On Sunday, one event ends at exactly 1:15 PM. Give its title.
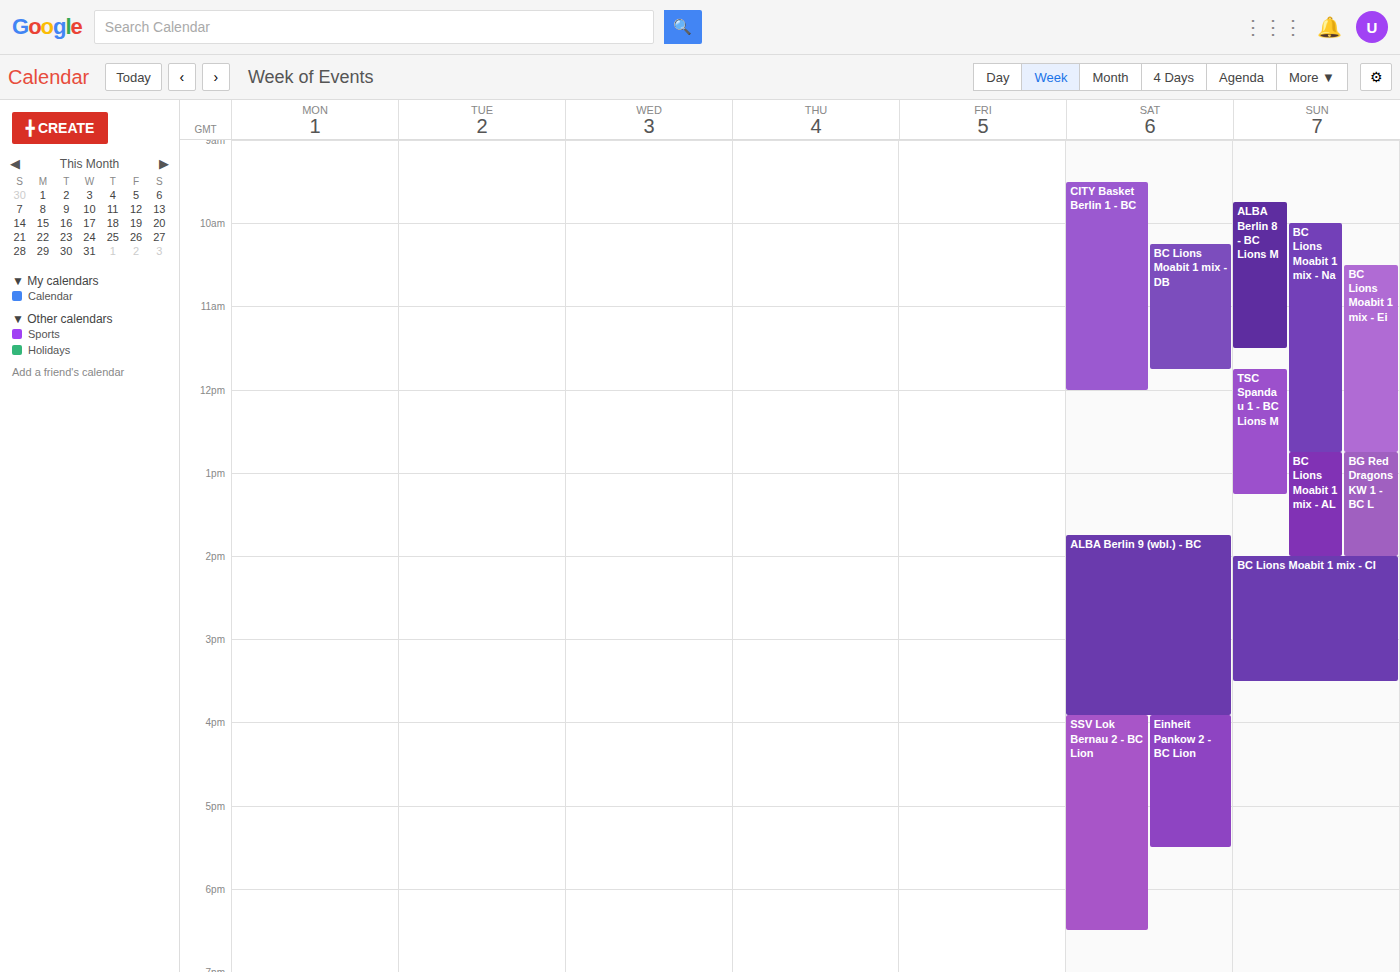
"TSC Spandau 1 - BC Lions M"